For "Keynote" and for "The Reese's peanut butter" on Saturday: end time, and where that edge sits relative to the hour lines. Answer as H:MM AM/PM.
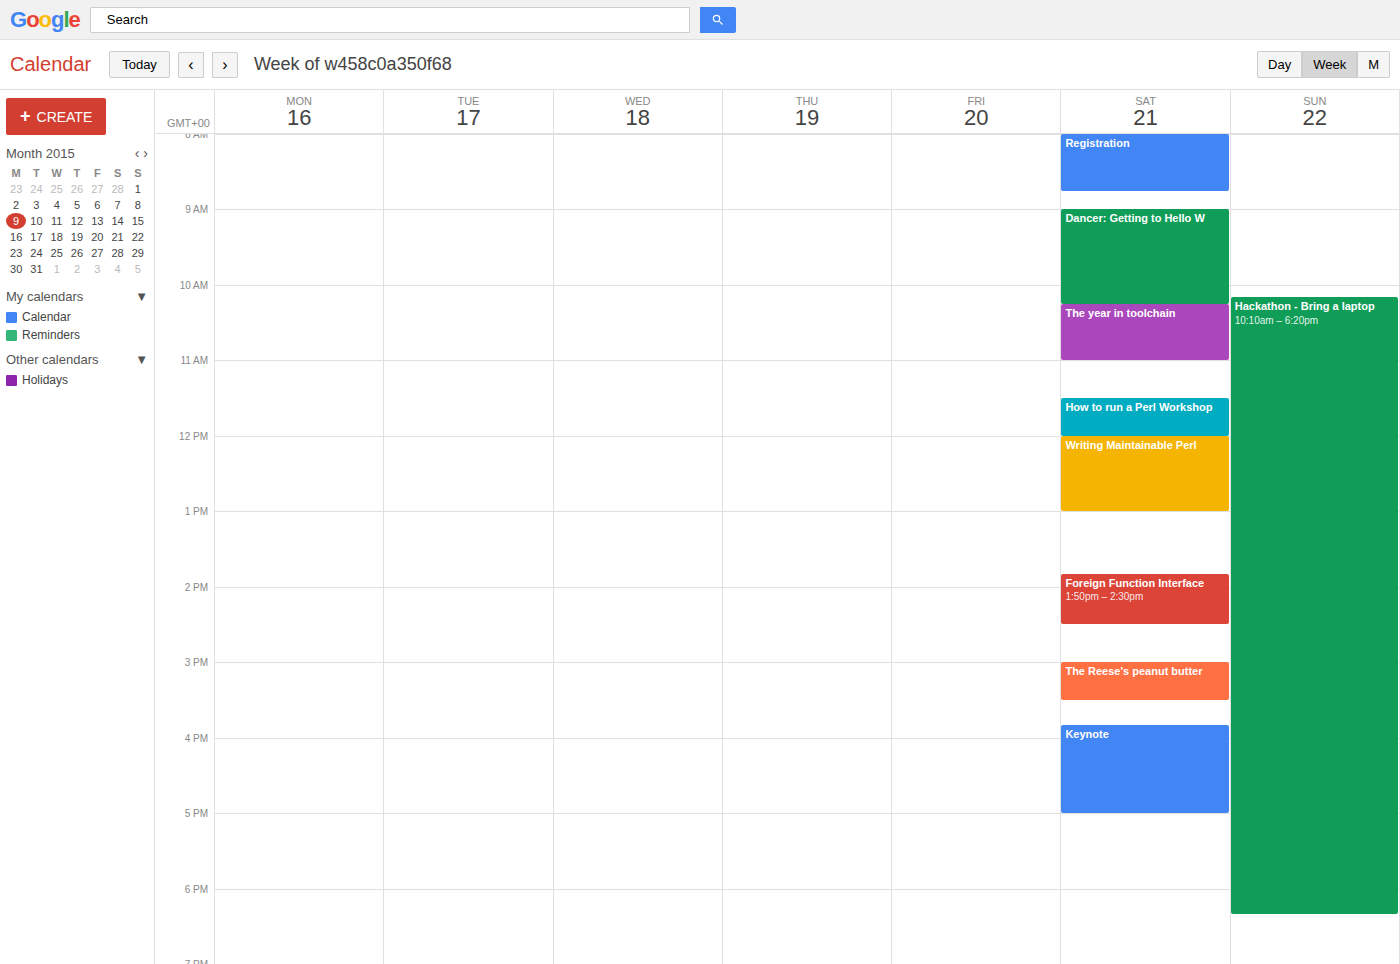
"Keynote": 5:00 PM, exactly on the 5 PM line. "The Reese's peanut butter": 3:30 PM, halfway between the 3 PM and 4 PM lines.